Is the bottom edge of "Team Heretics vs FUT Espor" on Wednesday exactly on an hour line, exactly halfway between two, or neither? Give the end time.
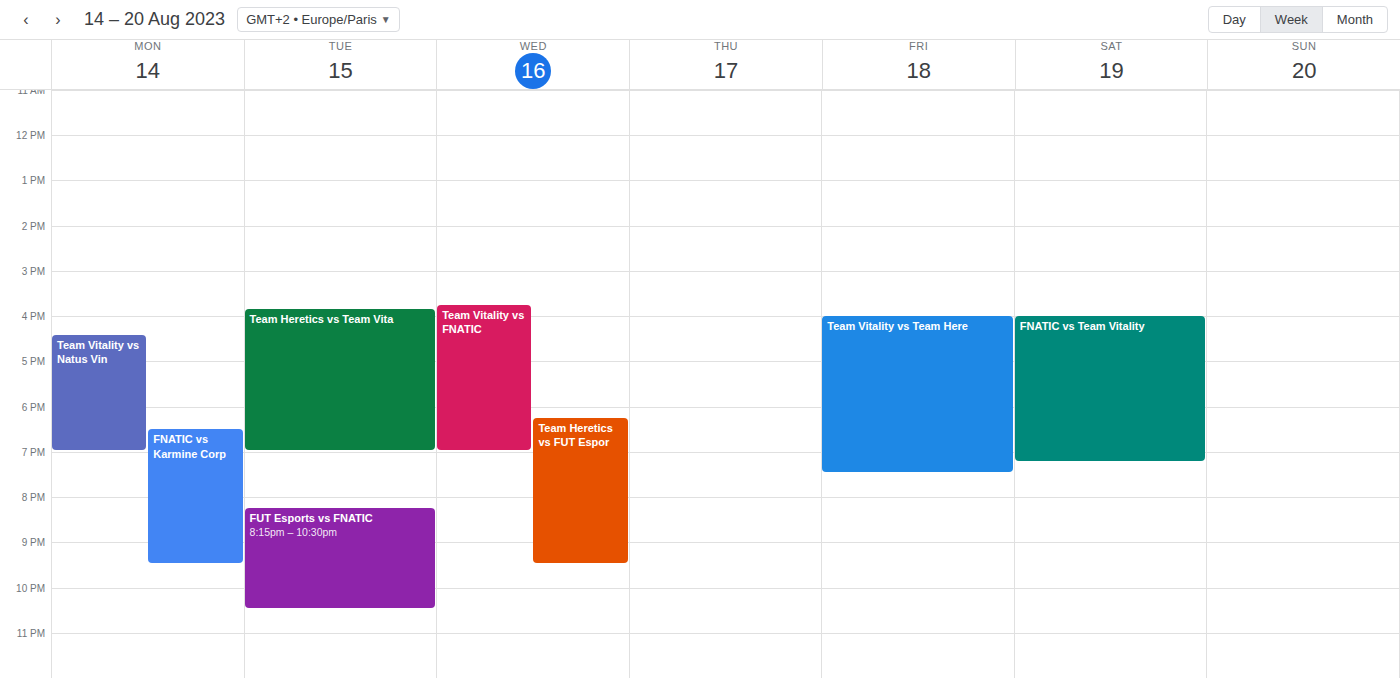
9:30 PM -- halfway between the 9 PM and 10 PM lines.